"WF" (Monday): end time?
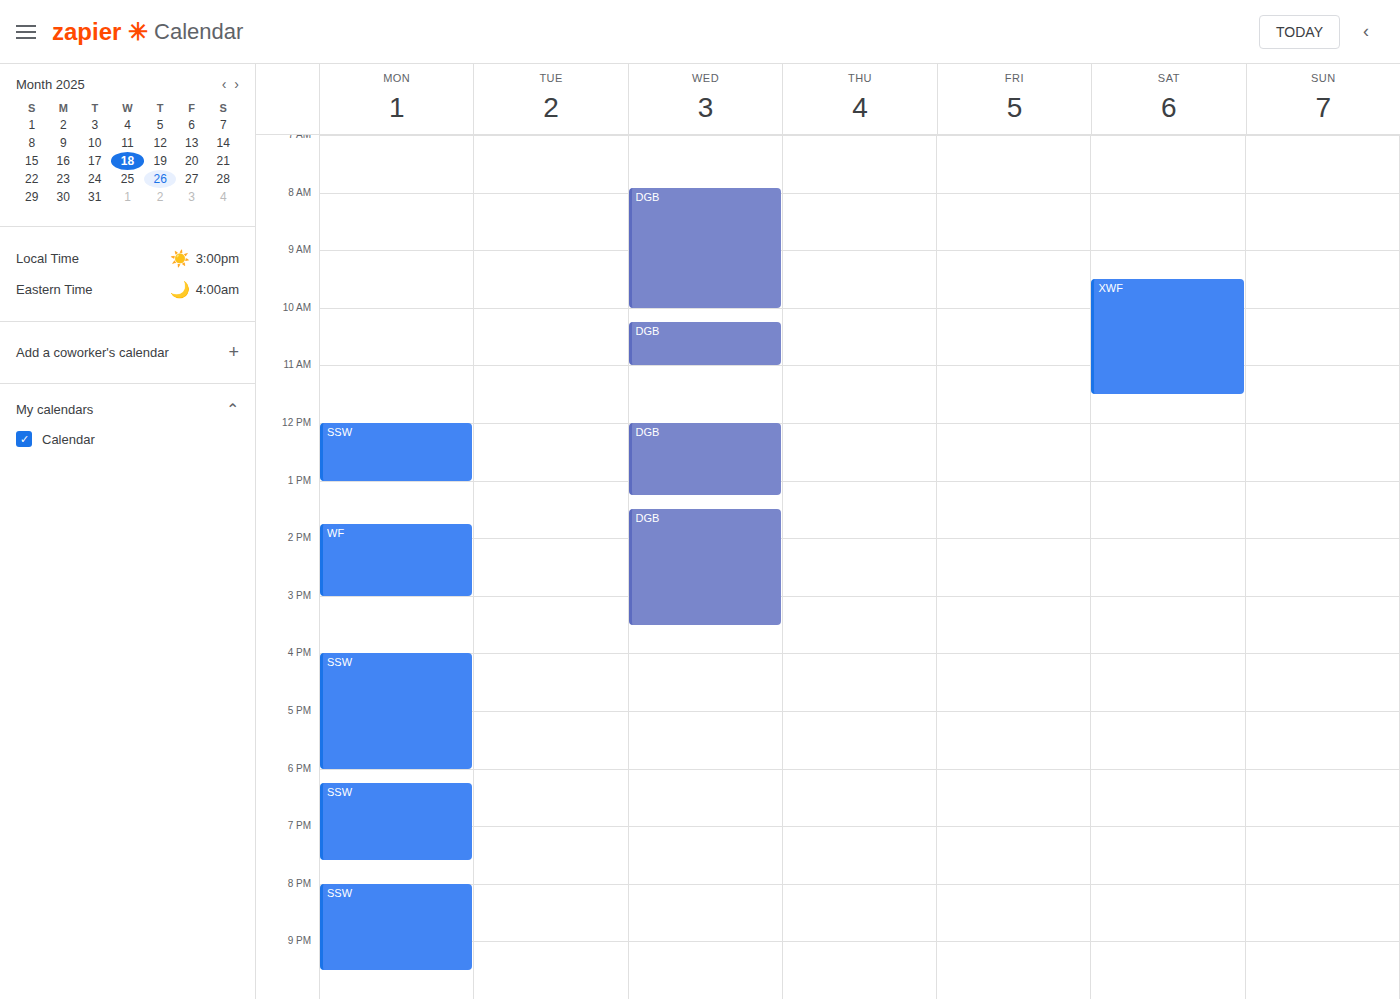
3:00 PM